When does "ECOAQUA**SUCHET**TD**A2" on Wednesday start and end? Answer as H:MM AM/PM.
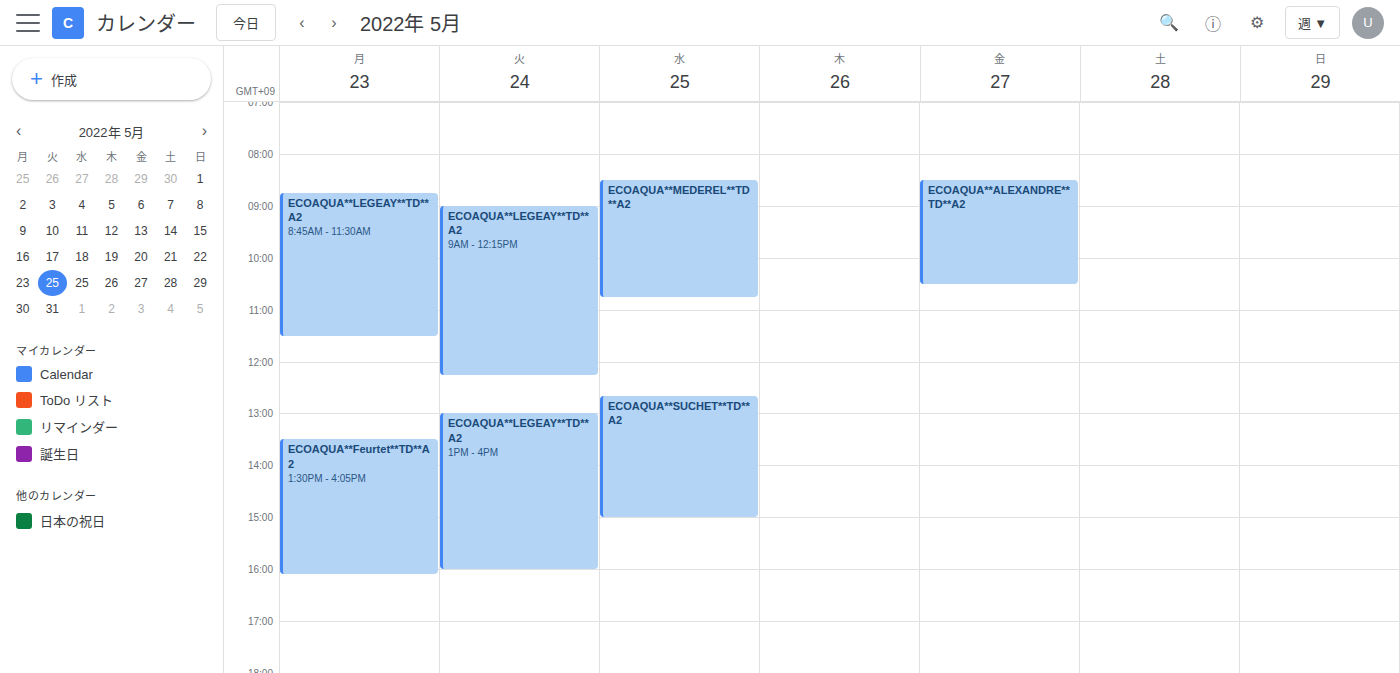
12:40 PM to 3:00 PM